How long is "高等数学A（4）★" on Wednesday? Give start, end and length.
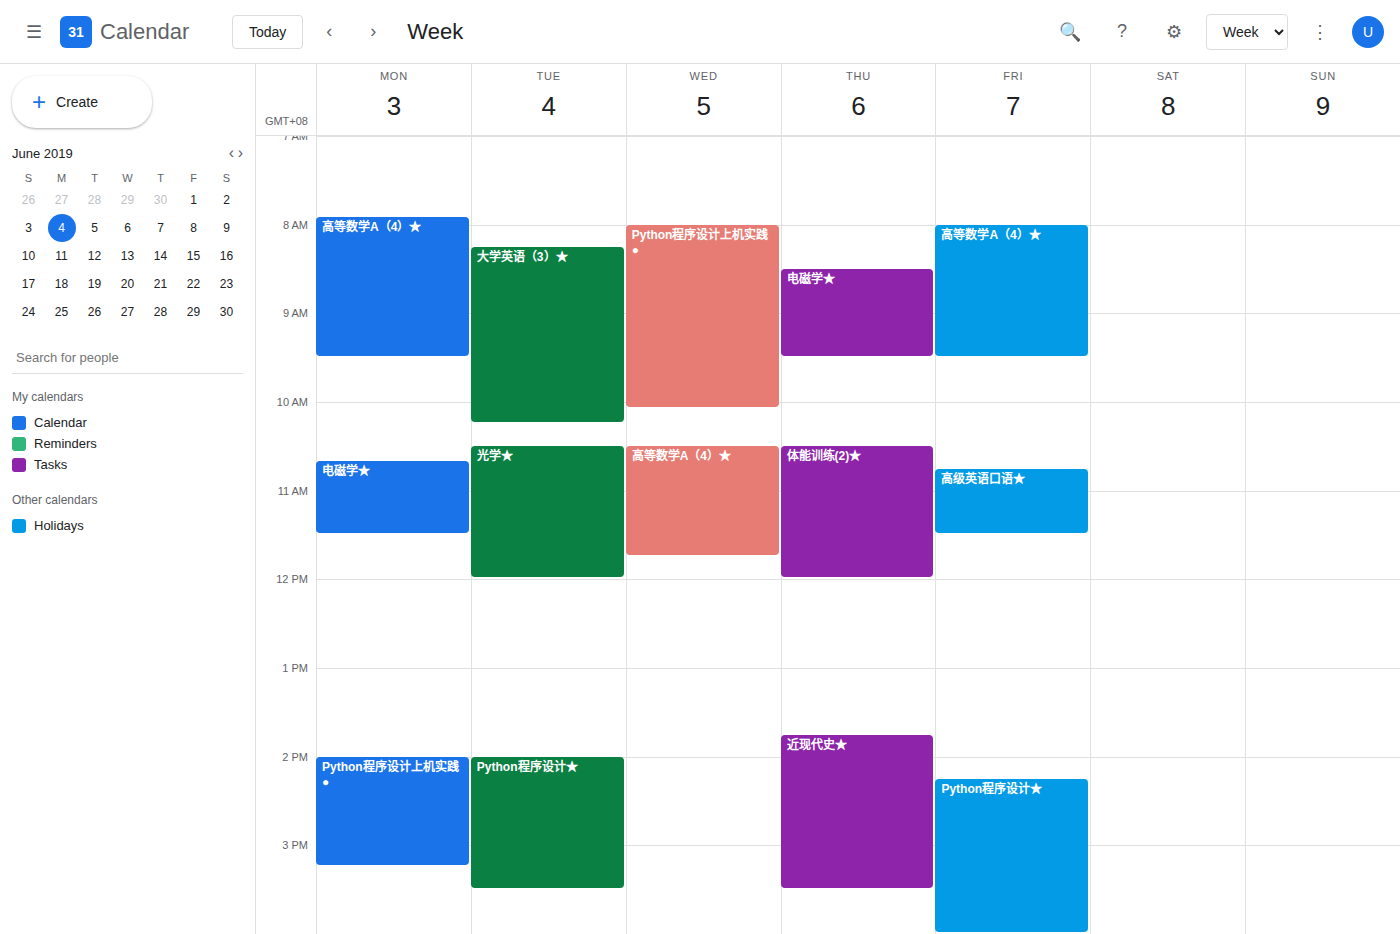
10:30 AM to 11:45 AM, 1 hour 15 minutes